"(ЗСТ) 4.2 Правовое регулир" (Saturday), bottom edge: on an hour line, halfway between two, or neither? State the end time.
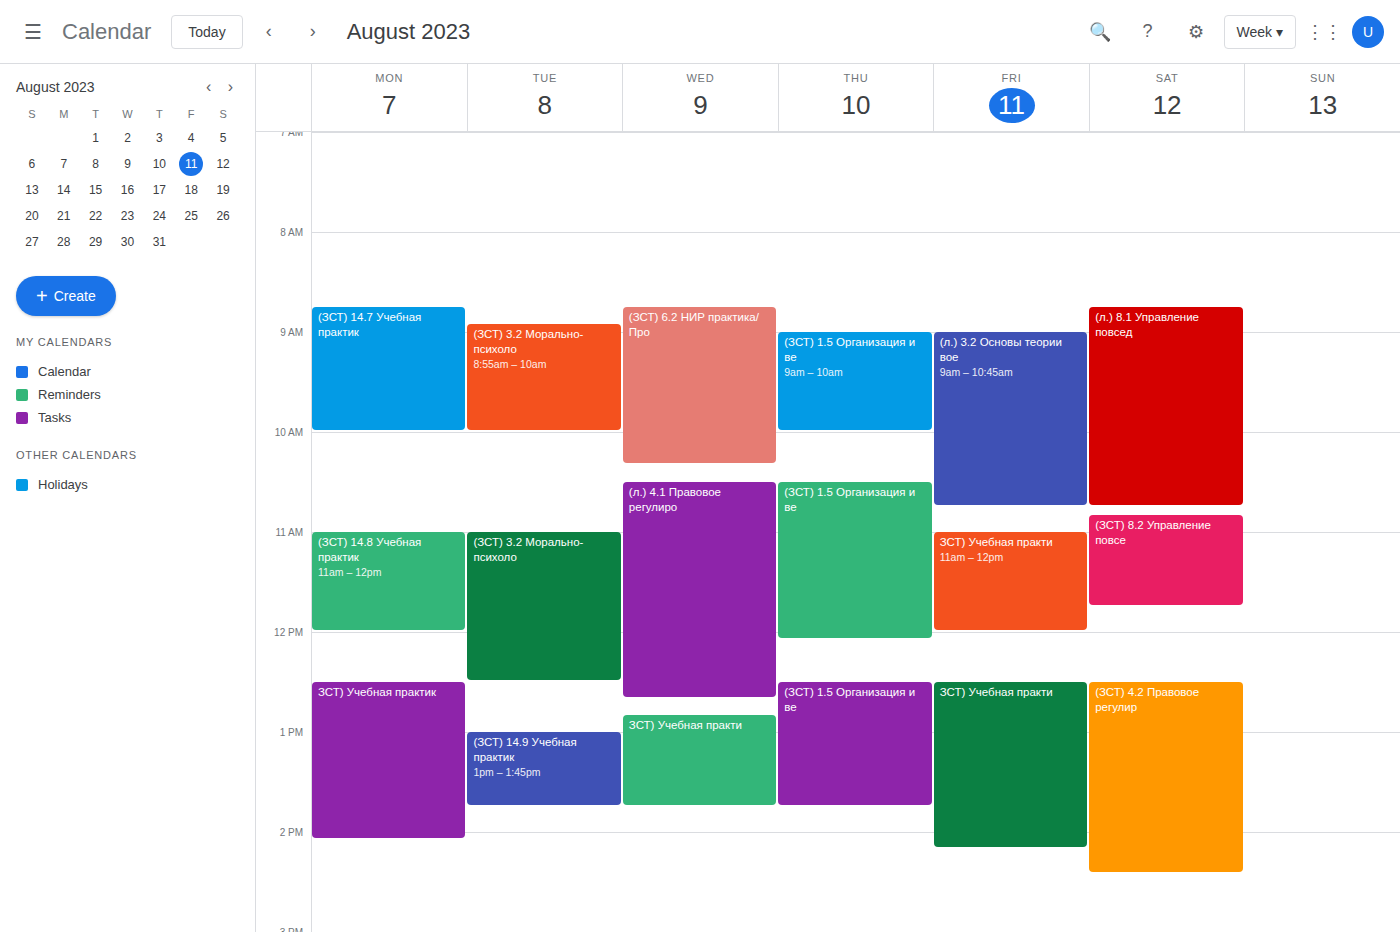
2:25 PM -- neither: 25 minutes below the 2 PM line and 35 minutes above the 3 PM line.